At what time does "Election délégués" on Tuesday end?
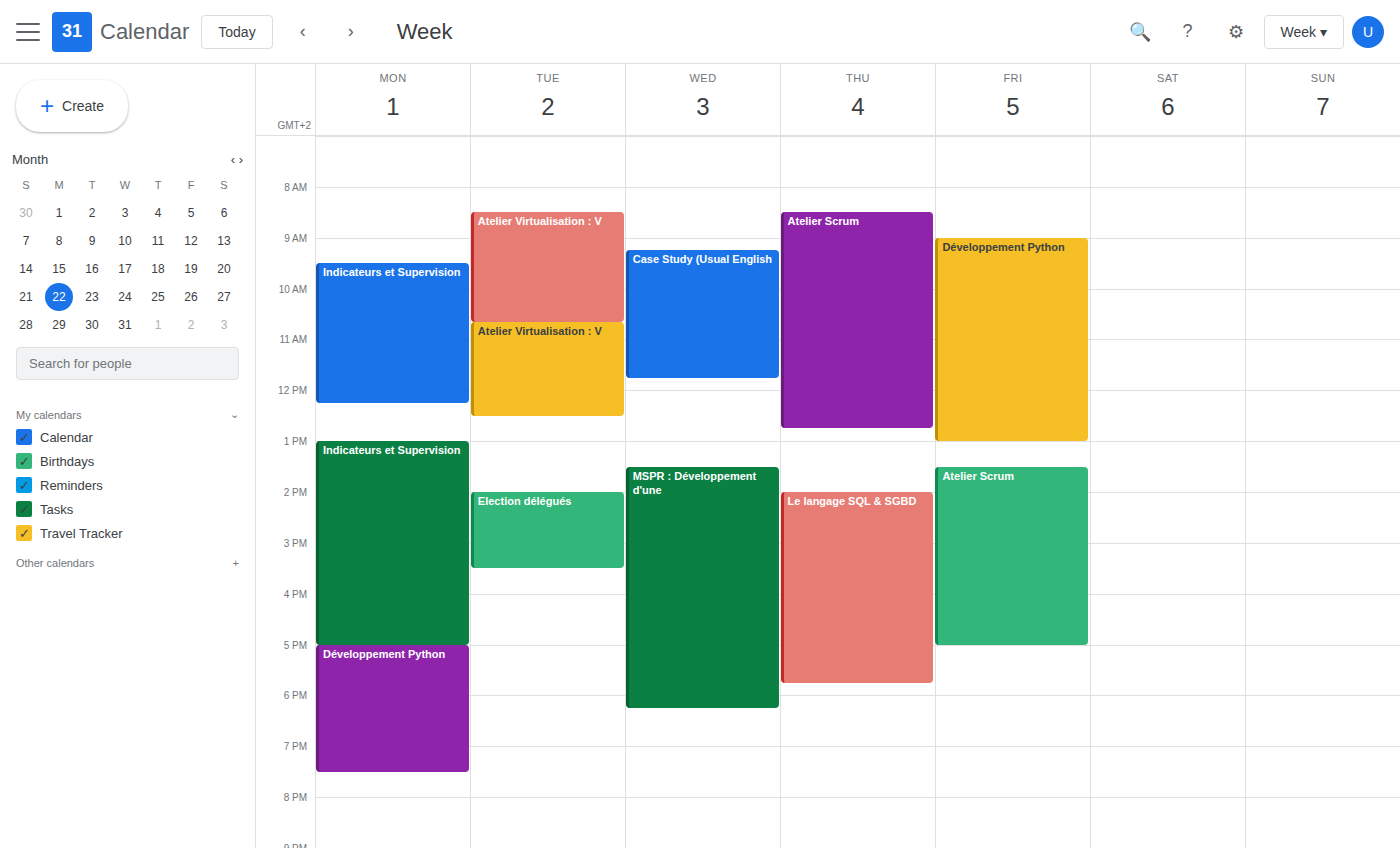
3:30 PM